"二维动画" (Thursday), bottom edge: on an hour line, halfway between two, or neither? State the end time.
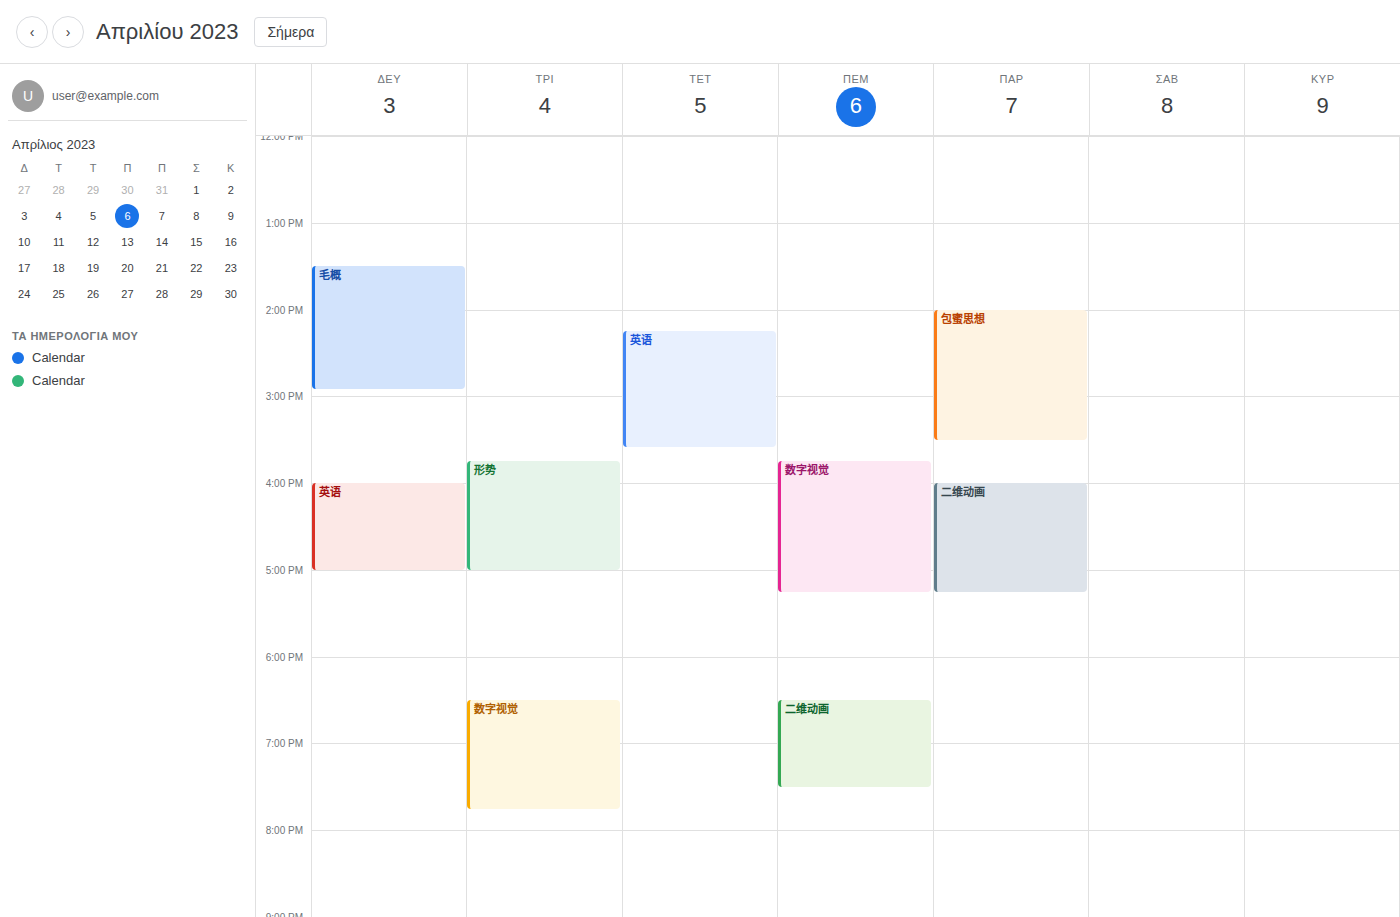
7:30 PM -- halfway between the 7 PM and 8 PM lines.